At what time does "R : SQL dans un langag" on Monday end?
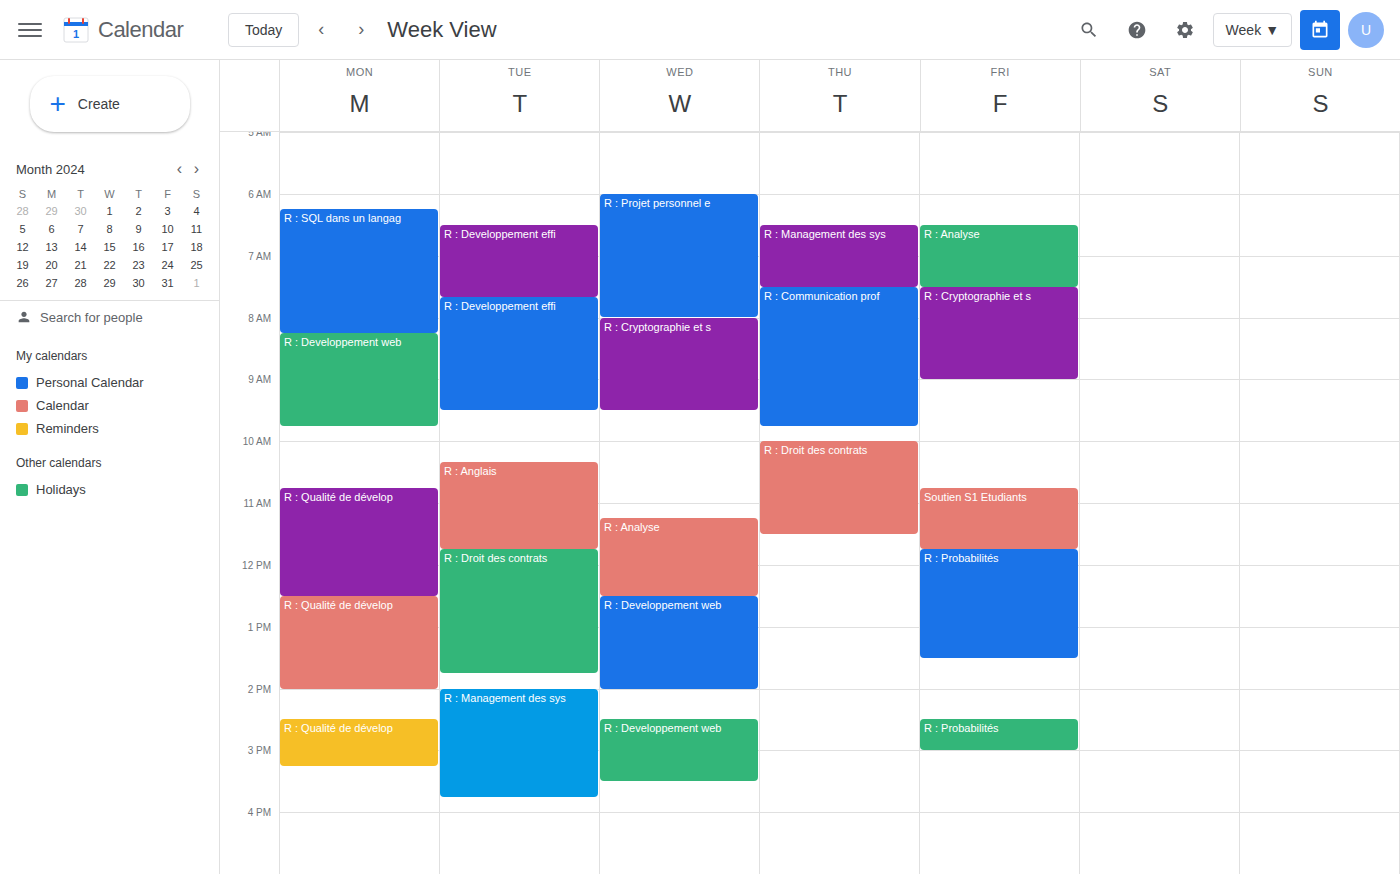
8:15 AM